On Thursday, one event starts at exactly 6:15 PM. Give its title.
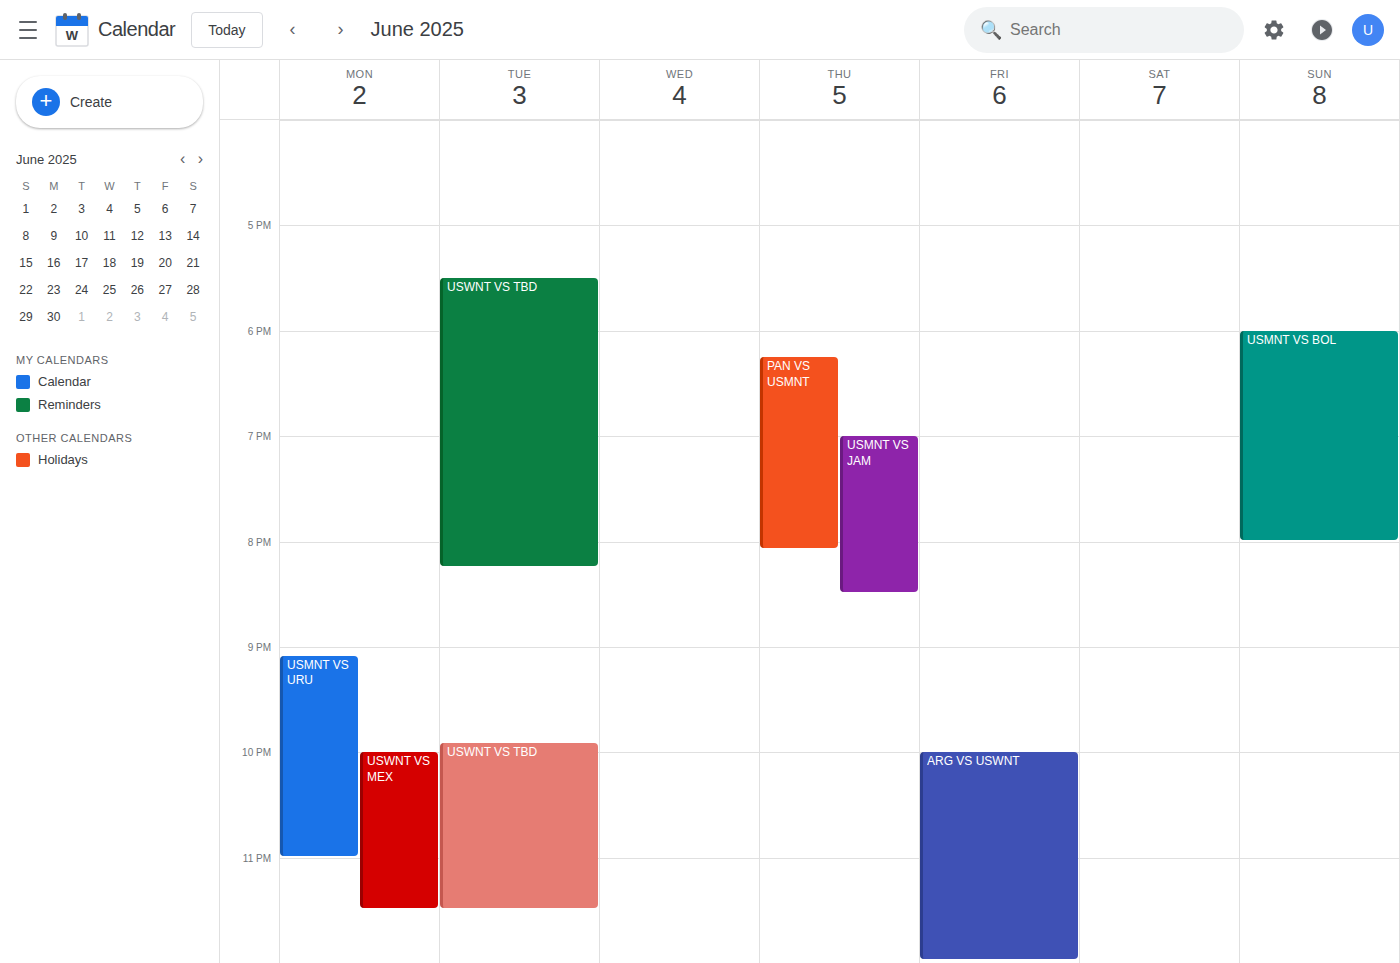
"PAN VS USMNT"